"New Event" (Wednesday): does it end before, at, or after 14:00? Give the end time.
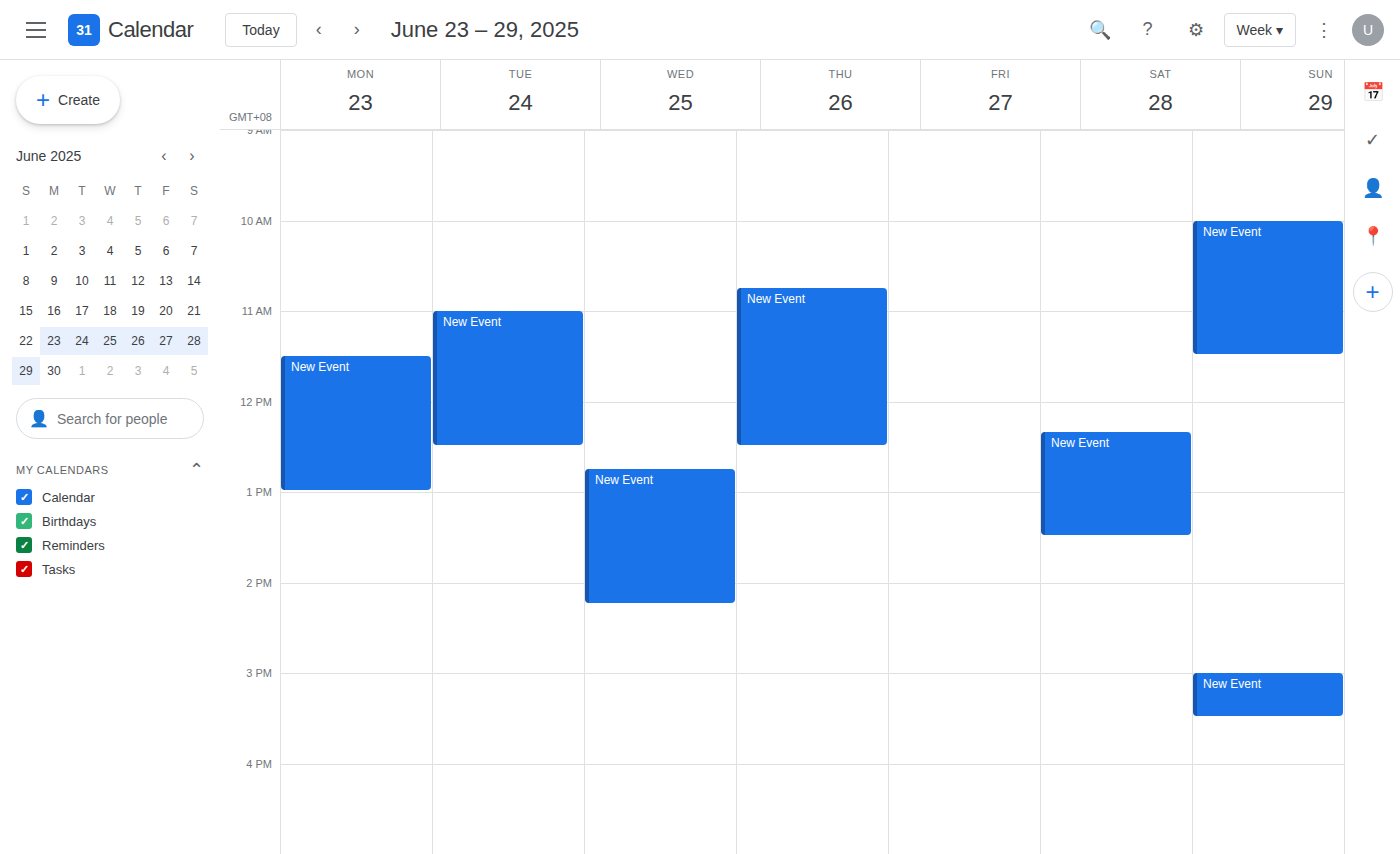
14:15 -- after 14:00, 15 minutes below the 14:00 line.